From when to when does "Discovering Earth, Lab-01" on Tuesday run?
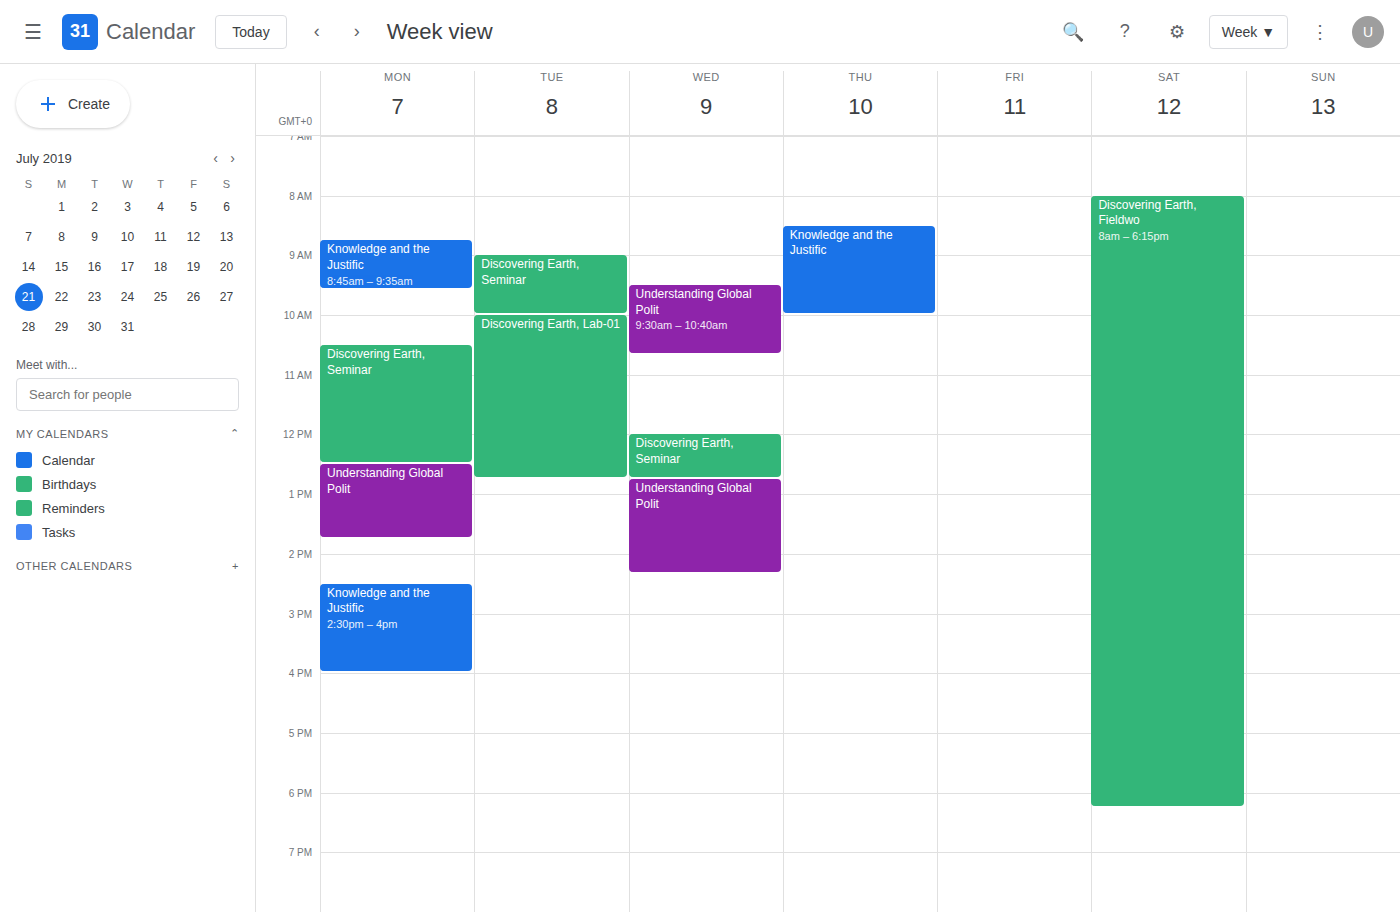
10:00 AM to 12:45 PM